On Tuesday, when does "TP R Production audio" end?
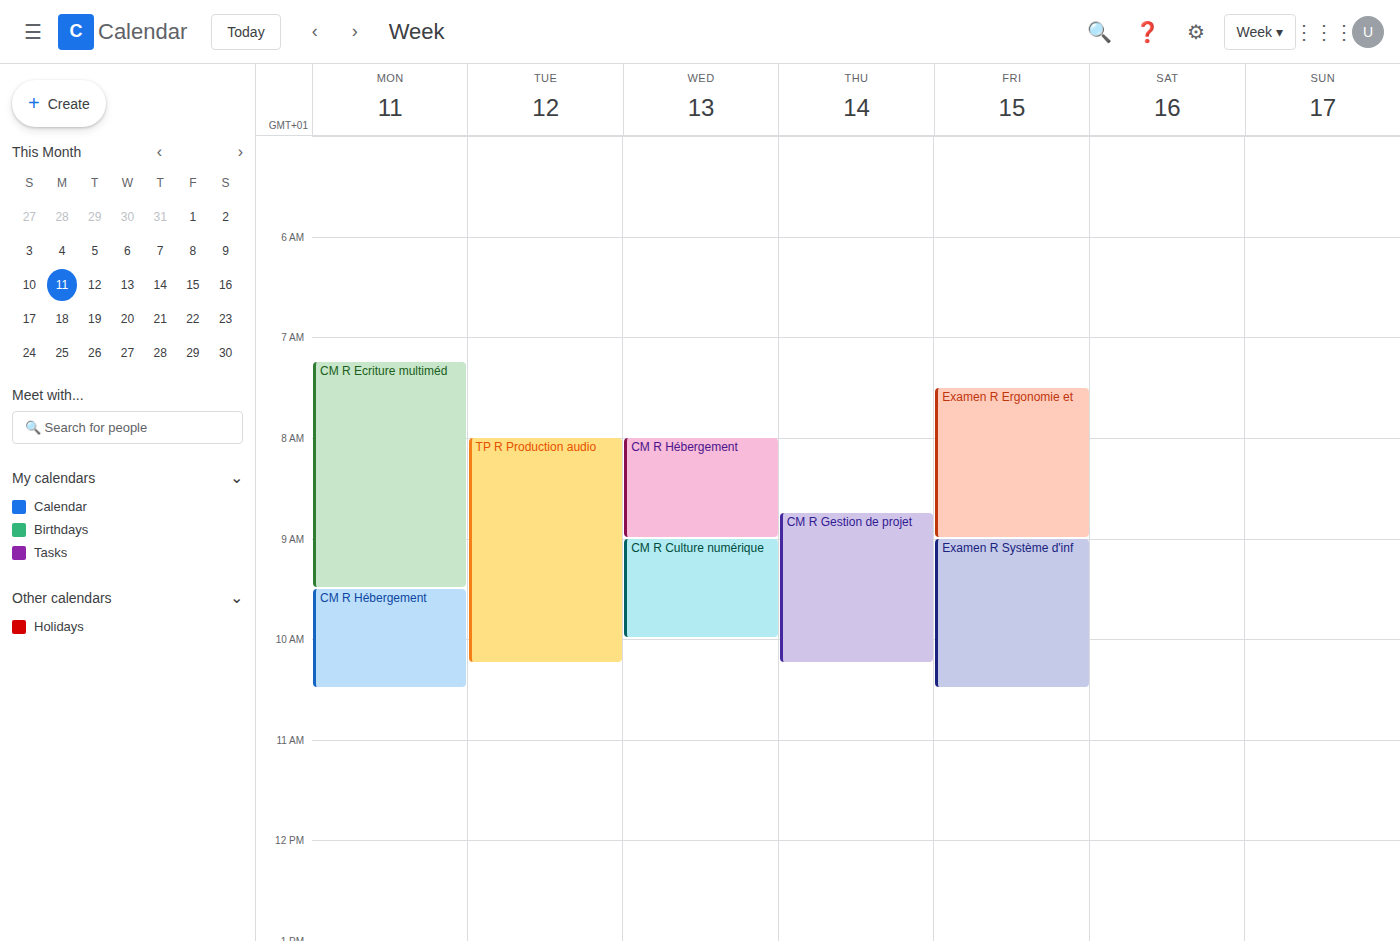
10:15 AM